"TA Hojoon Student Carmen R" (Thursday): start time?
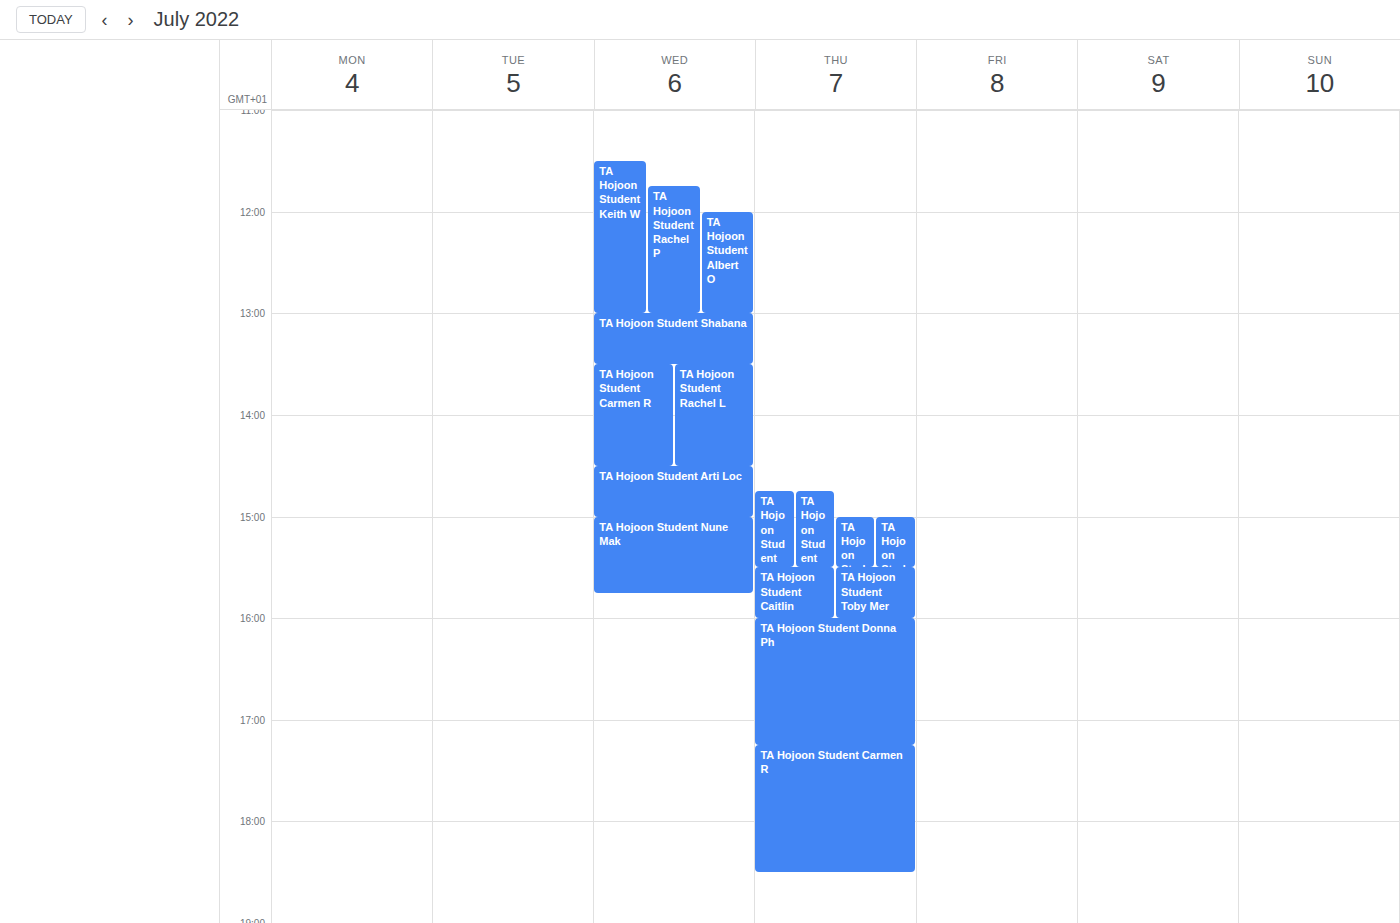
5:15 PM